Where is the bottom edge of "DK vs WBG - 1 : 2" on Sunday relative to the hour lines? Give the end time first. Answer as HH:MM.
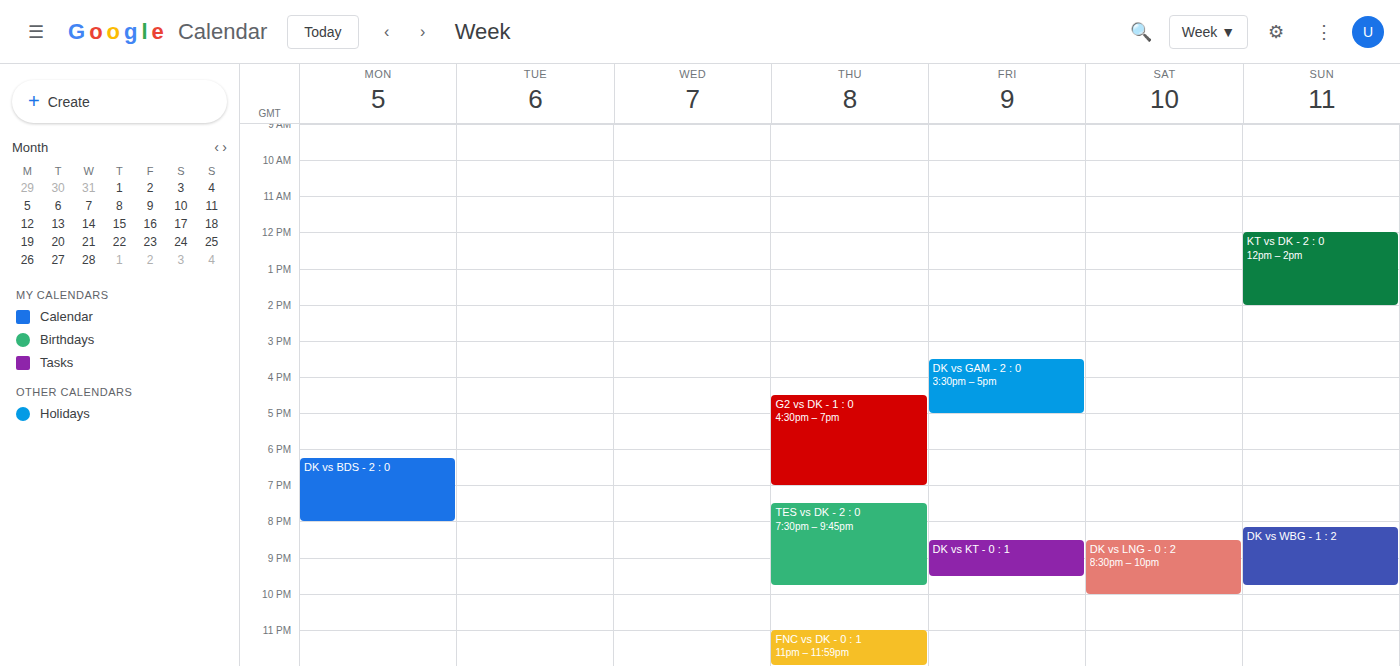
21:45 -- neither: three quarters of the way from the 21:00 line to the 22:00 line.